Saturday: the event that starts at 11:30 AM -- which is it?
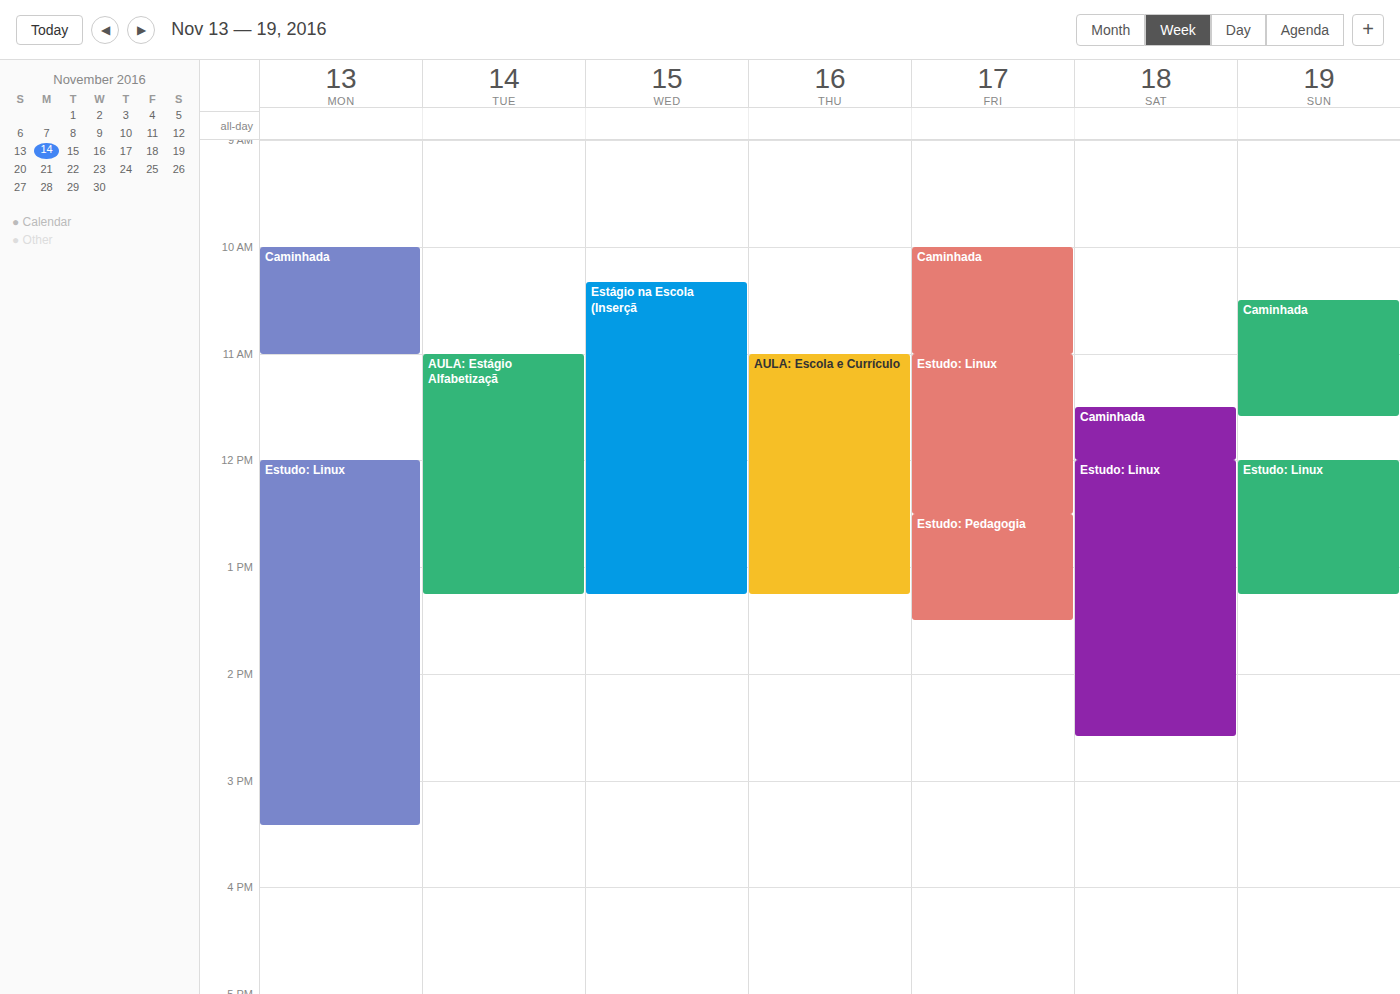
"Caminhada"